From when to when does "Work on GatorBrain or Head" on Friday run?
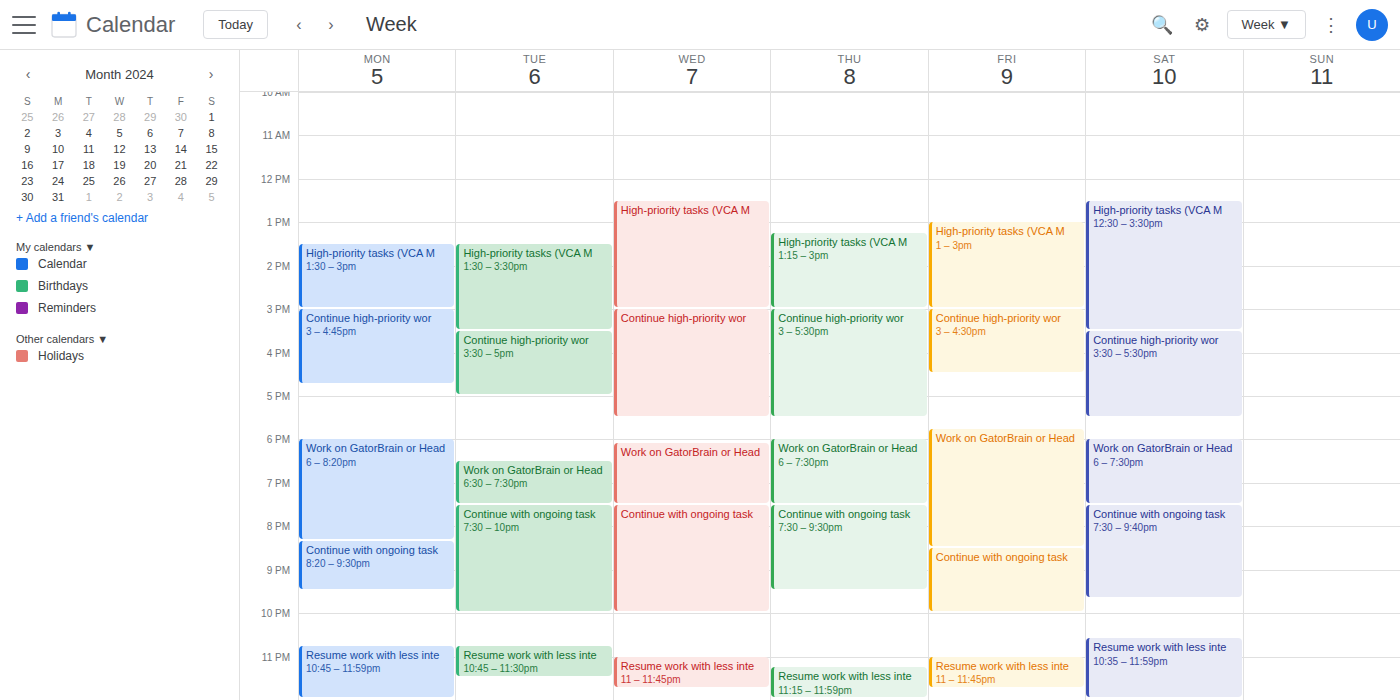
5:45 PM to 8:30 PM